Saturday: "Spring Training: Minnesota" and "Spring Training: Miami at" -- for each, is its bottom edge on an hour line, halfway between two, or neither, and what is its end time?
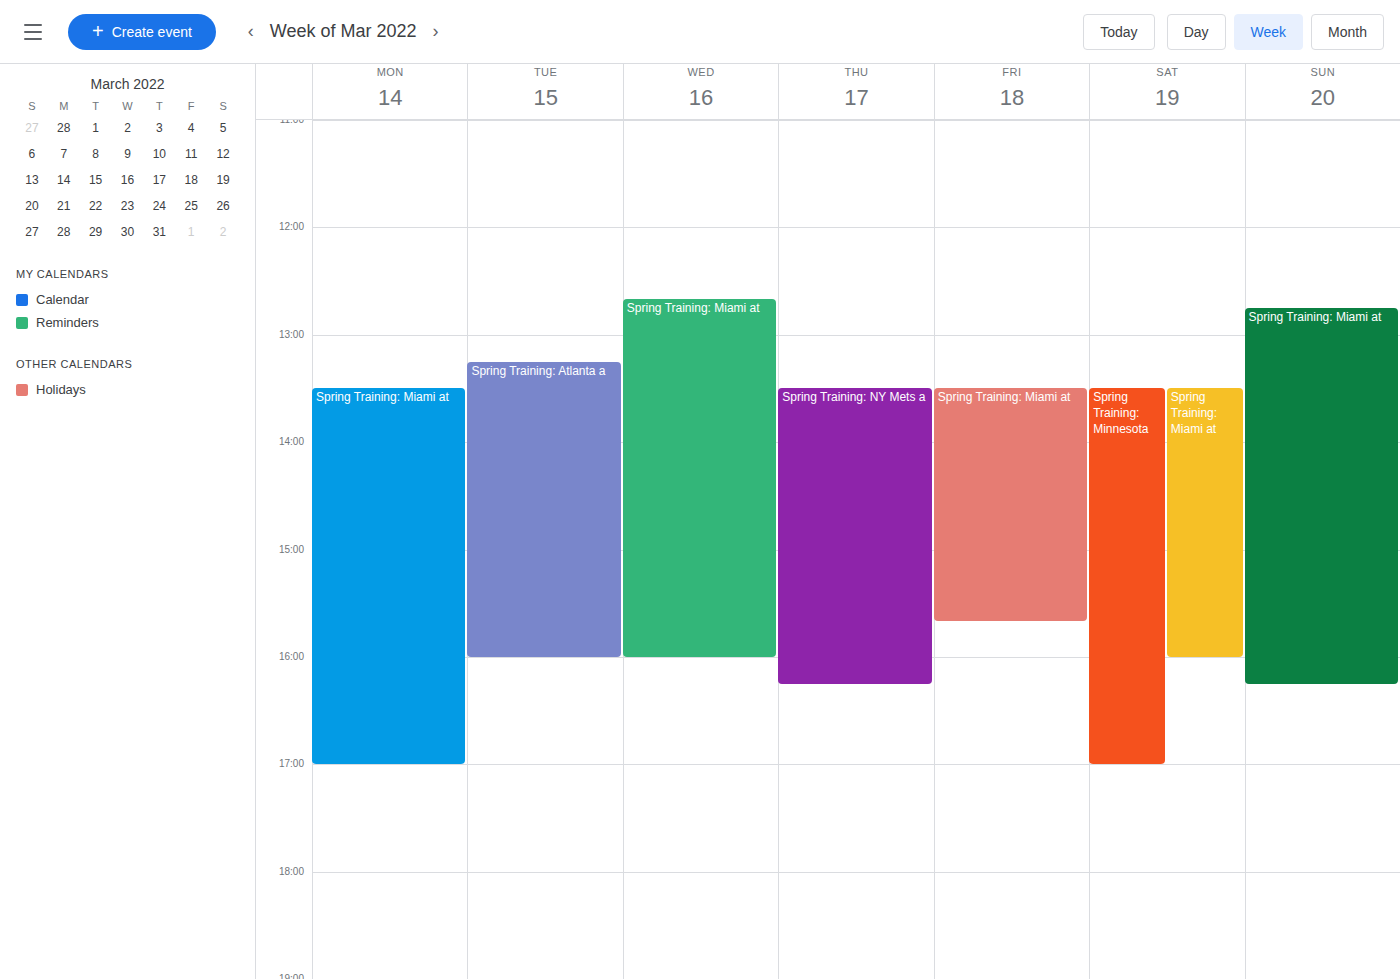
"Spring Training: Minnesota": 5:00 PM, exactly on the 5 PM line. "Spring Training: Miami at": 4:00 PM, exactly on the 4 PM line.